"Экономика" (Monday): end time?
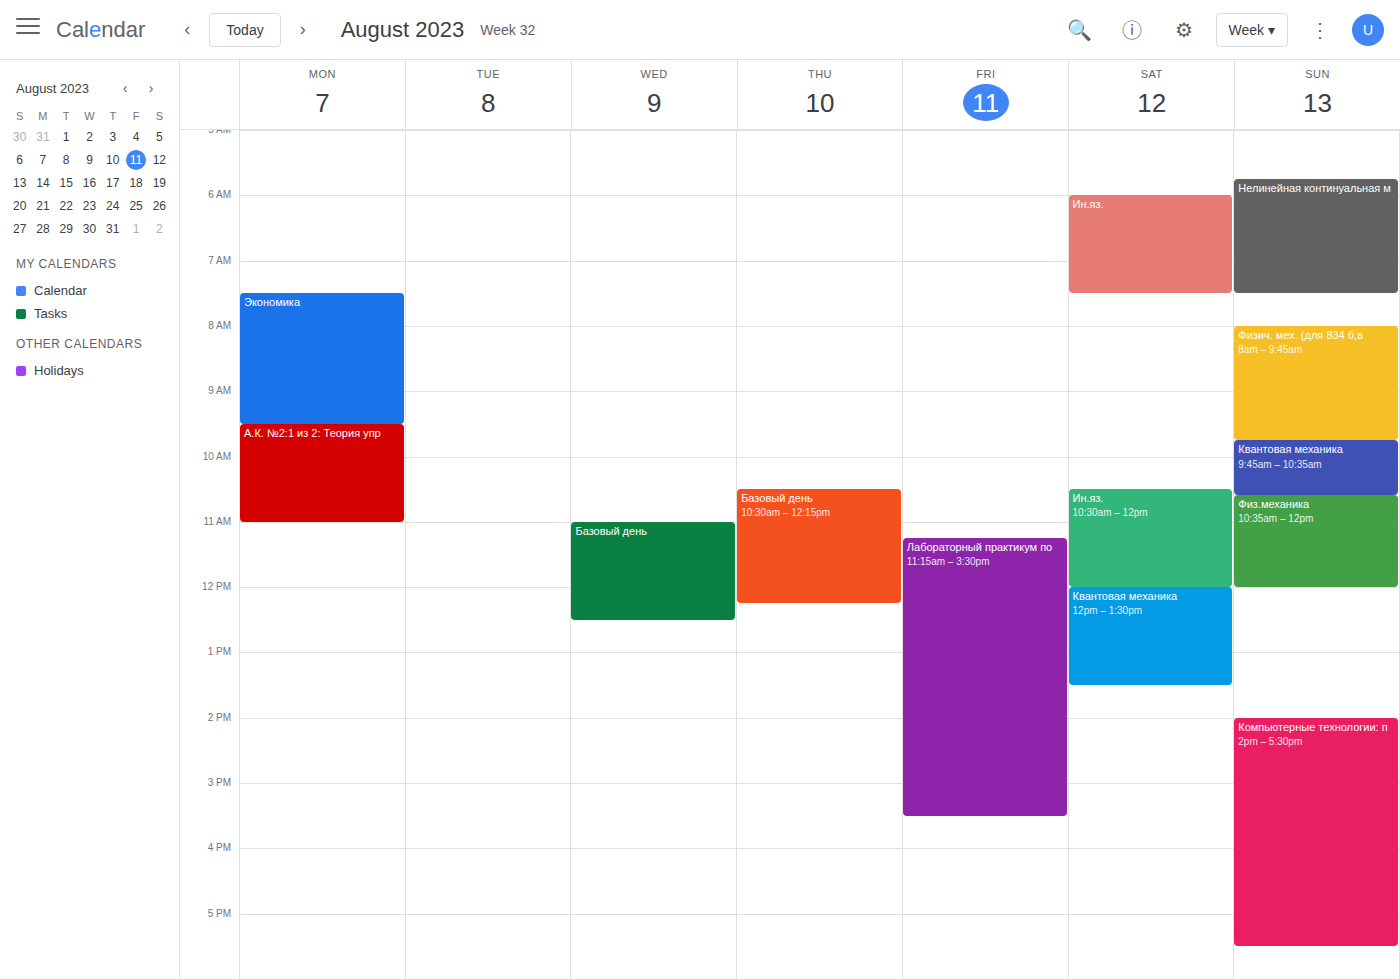
09:30